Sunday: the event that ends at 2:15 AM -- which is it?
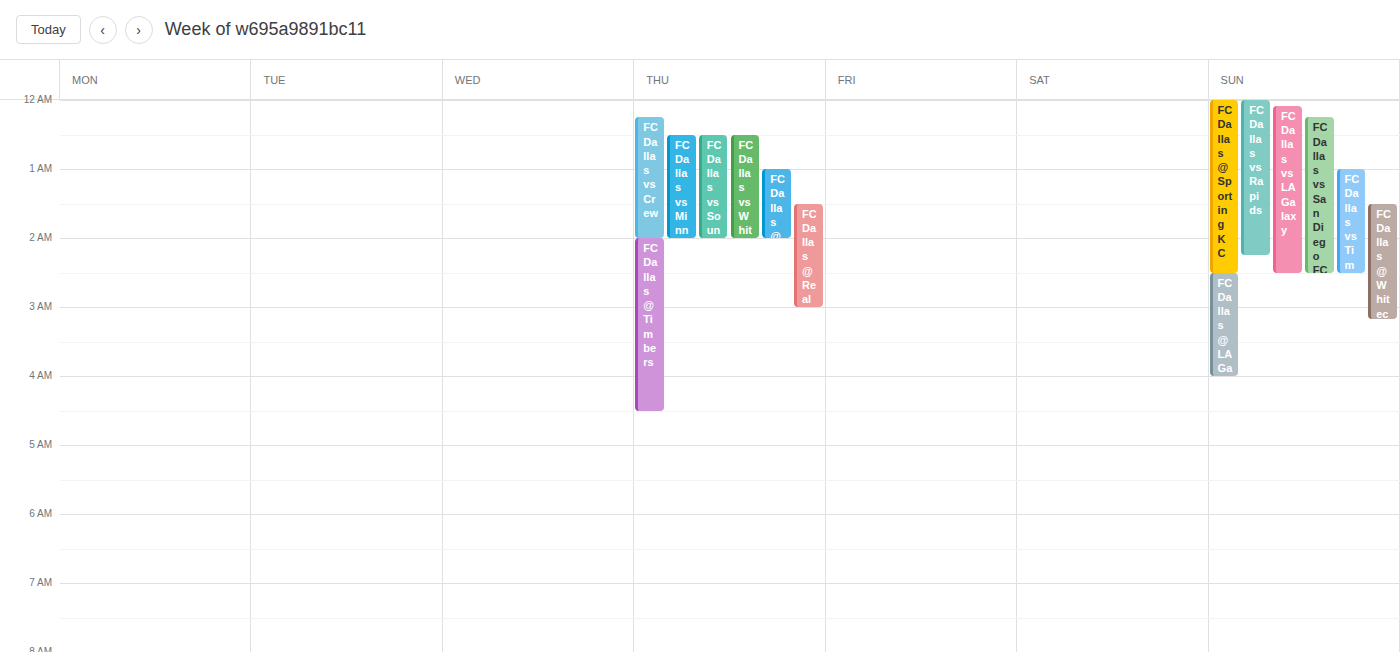
"FC Dallas vs Rapids"